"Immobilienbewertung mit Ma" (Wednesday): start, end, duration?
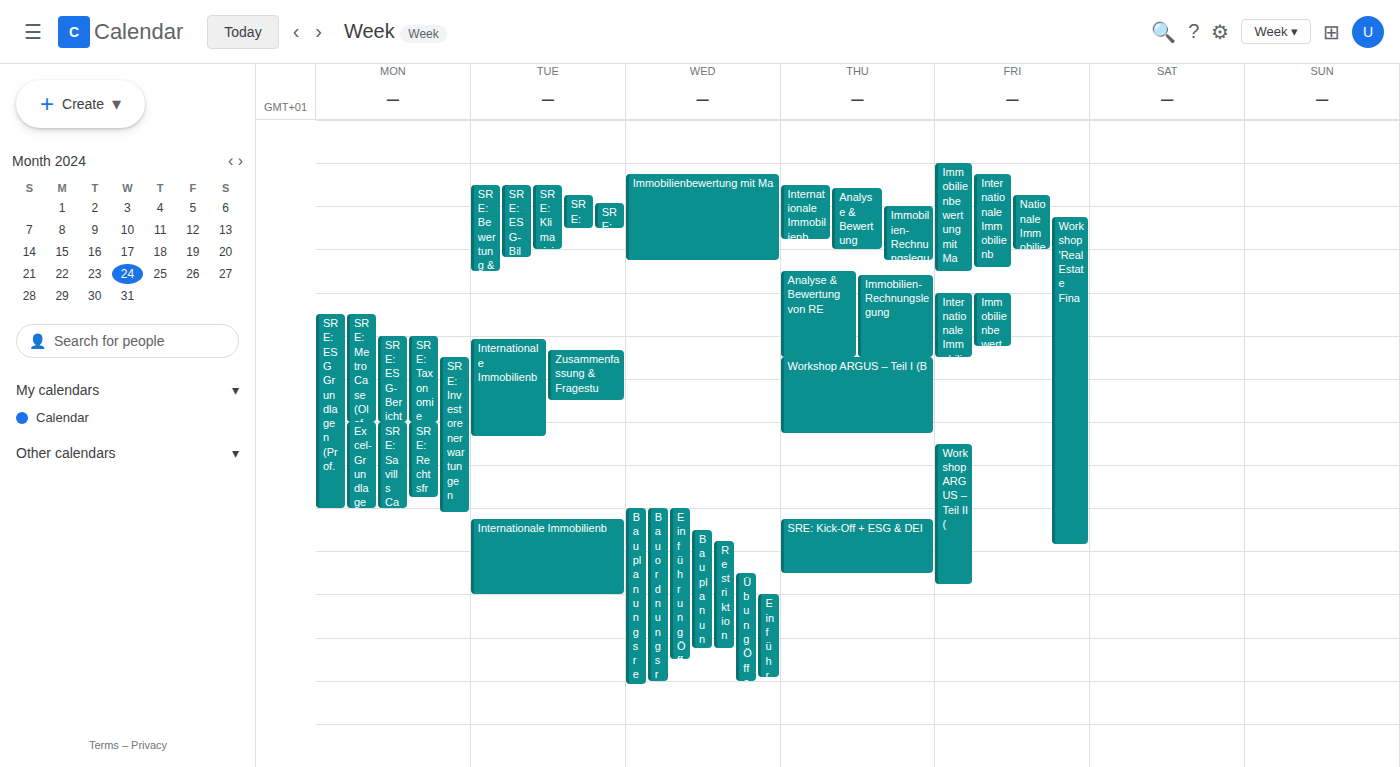
8:15 AM to 10:15 AM, 2 hours